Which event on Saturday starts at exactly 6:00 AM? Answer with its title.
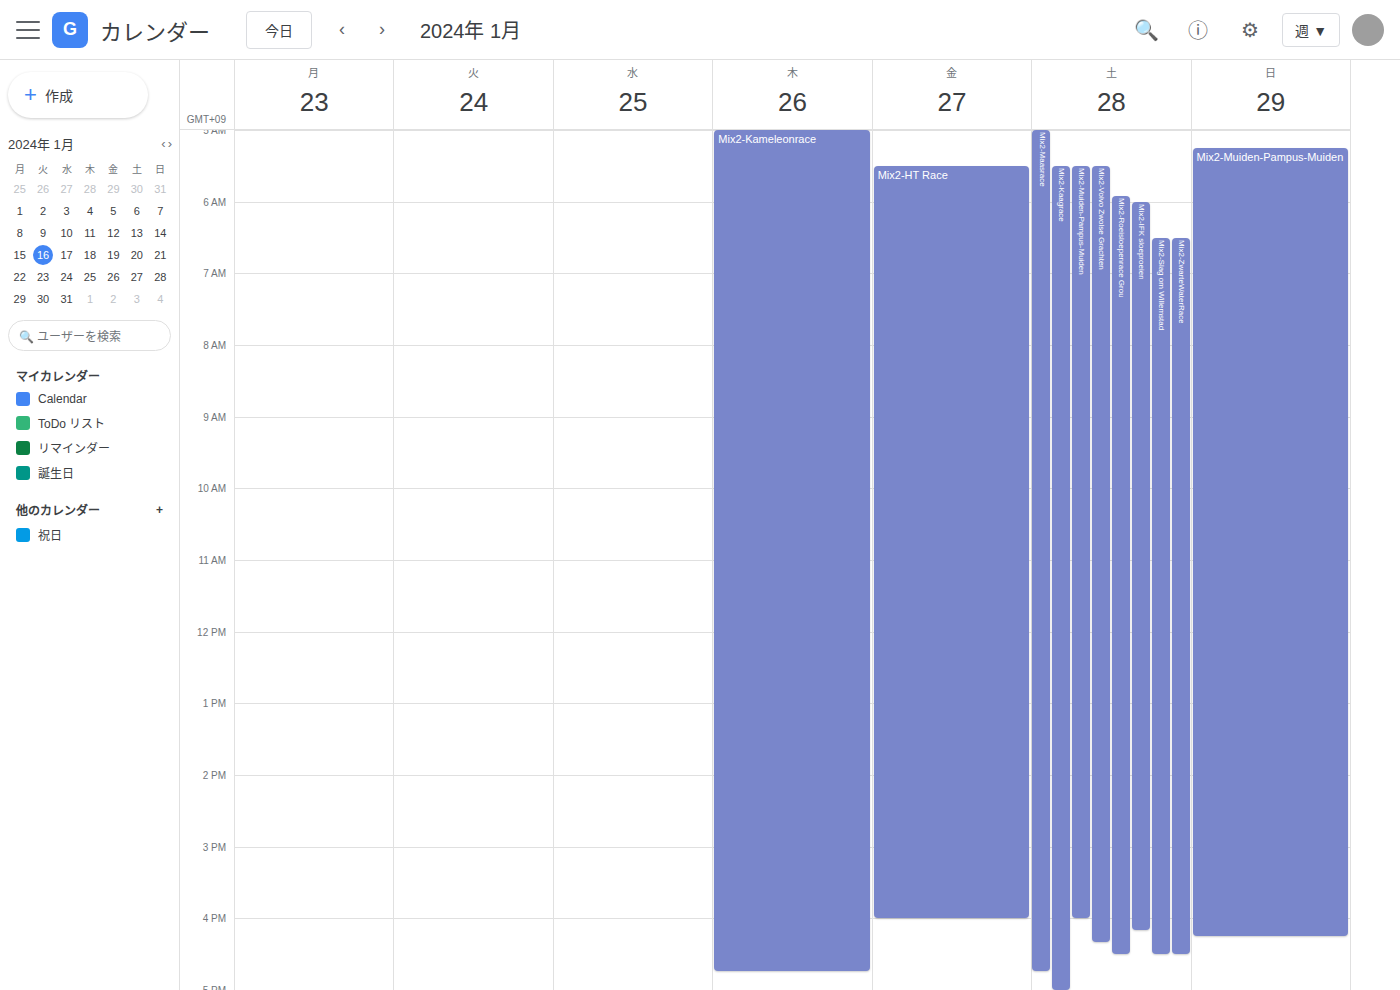
"Mix2-IFK sloeproeien"